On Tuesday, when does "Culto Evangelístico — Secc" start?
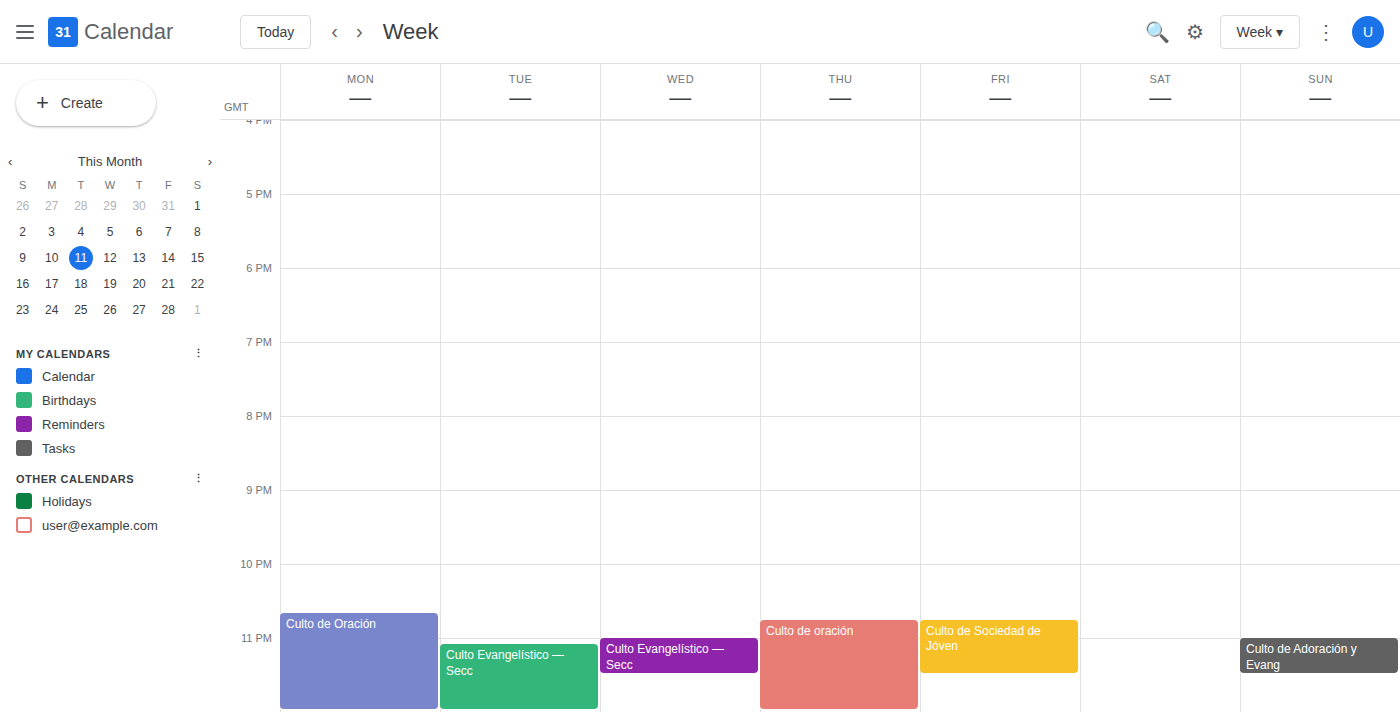
11:05 PM